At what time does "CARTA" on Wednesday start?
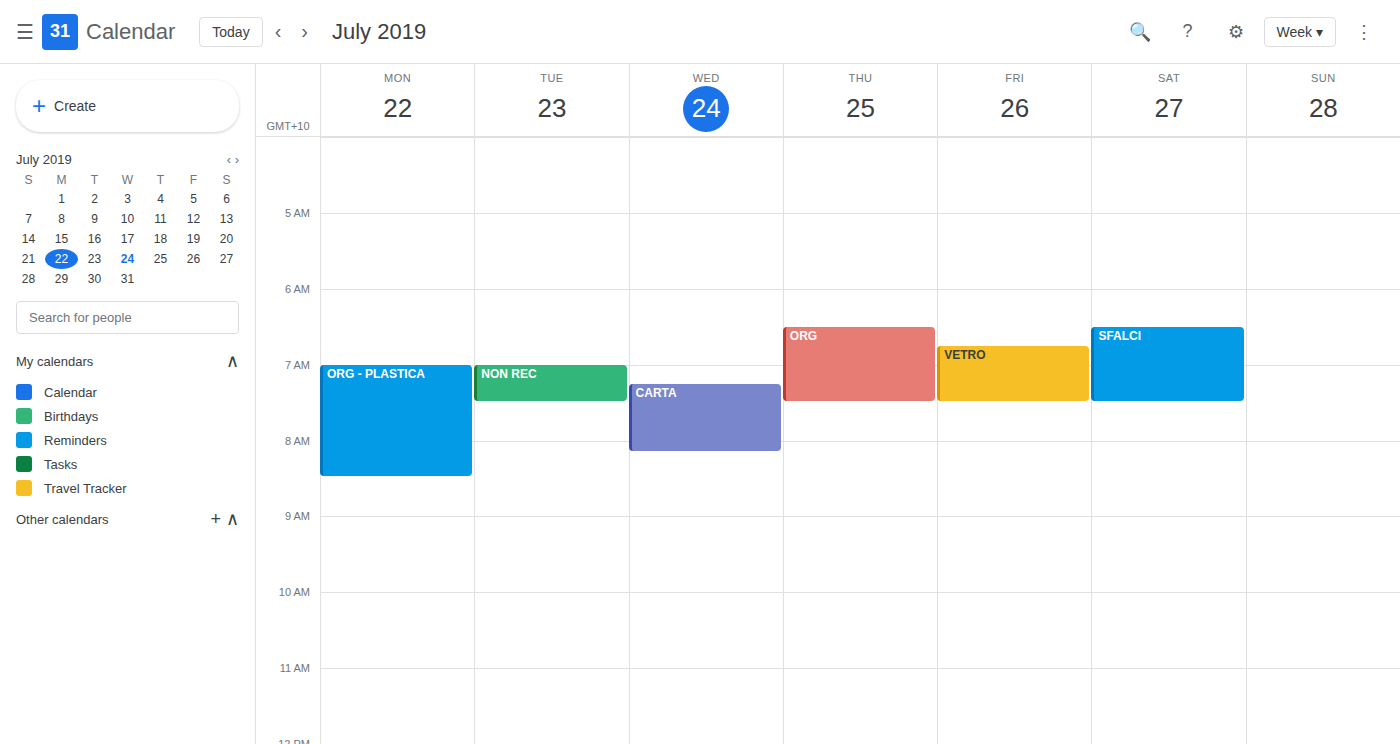
7:15 AM